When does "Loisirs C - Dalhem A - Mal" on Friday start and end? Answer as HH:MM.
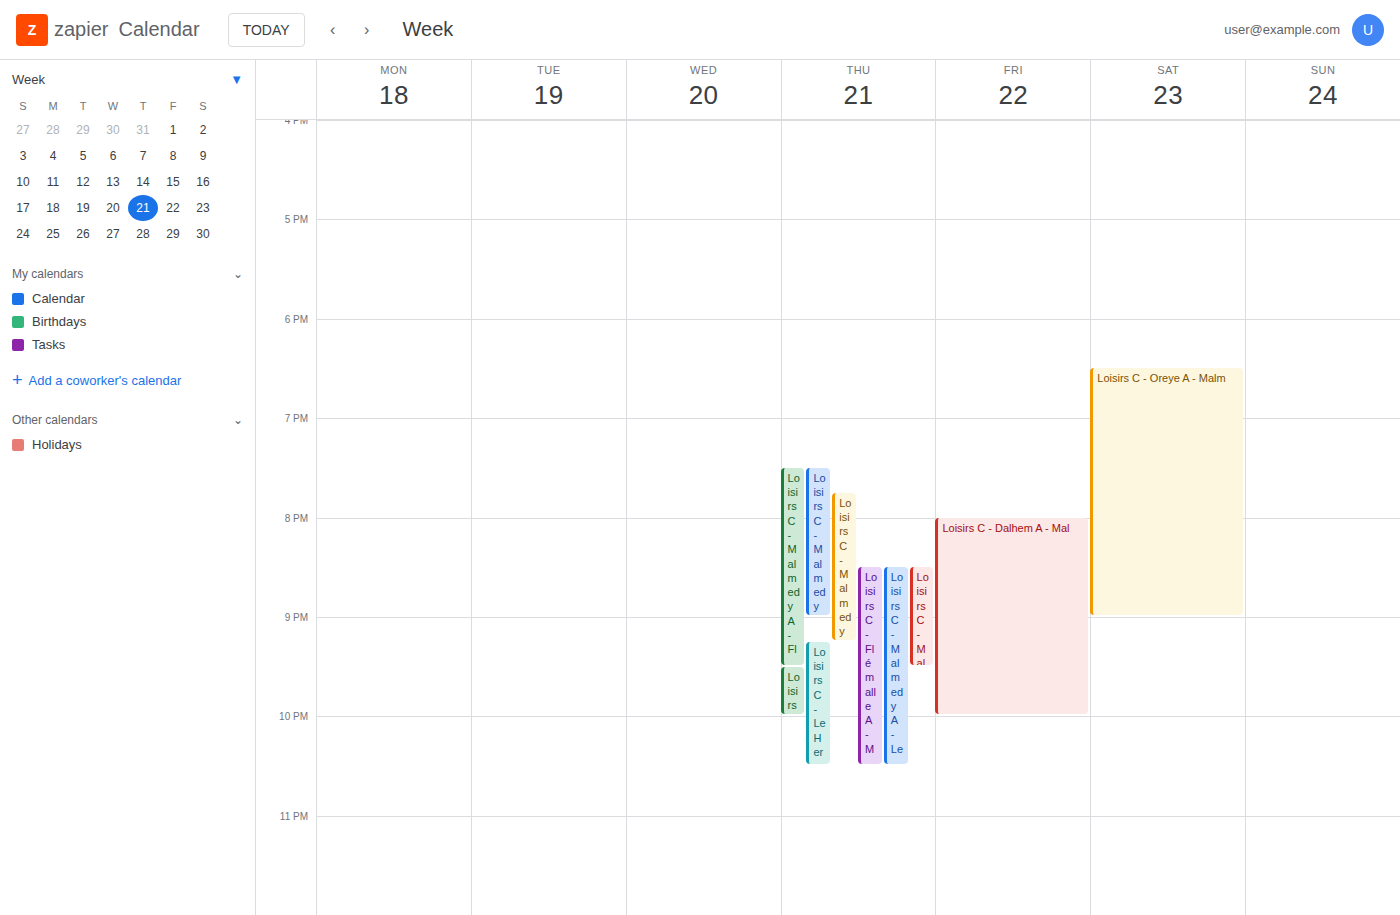
20:00 to 22:00